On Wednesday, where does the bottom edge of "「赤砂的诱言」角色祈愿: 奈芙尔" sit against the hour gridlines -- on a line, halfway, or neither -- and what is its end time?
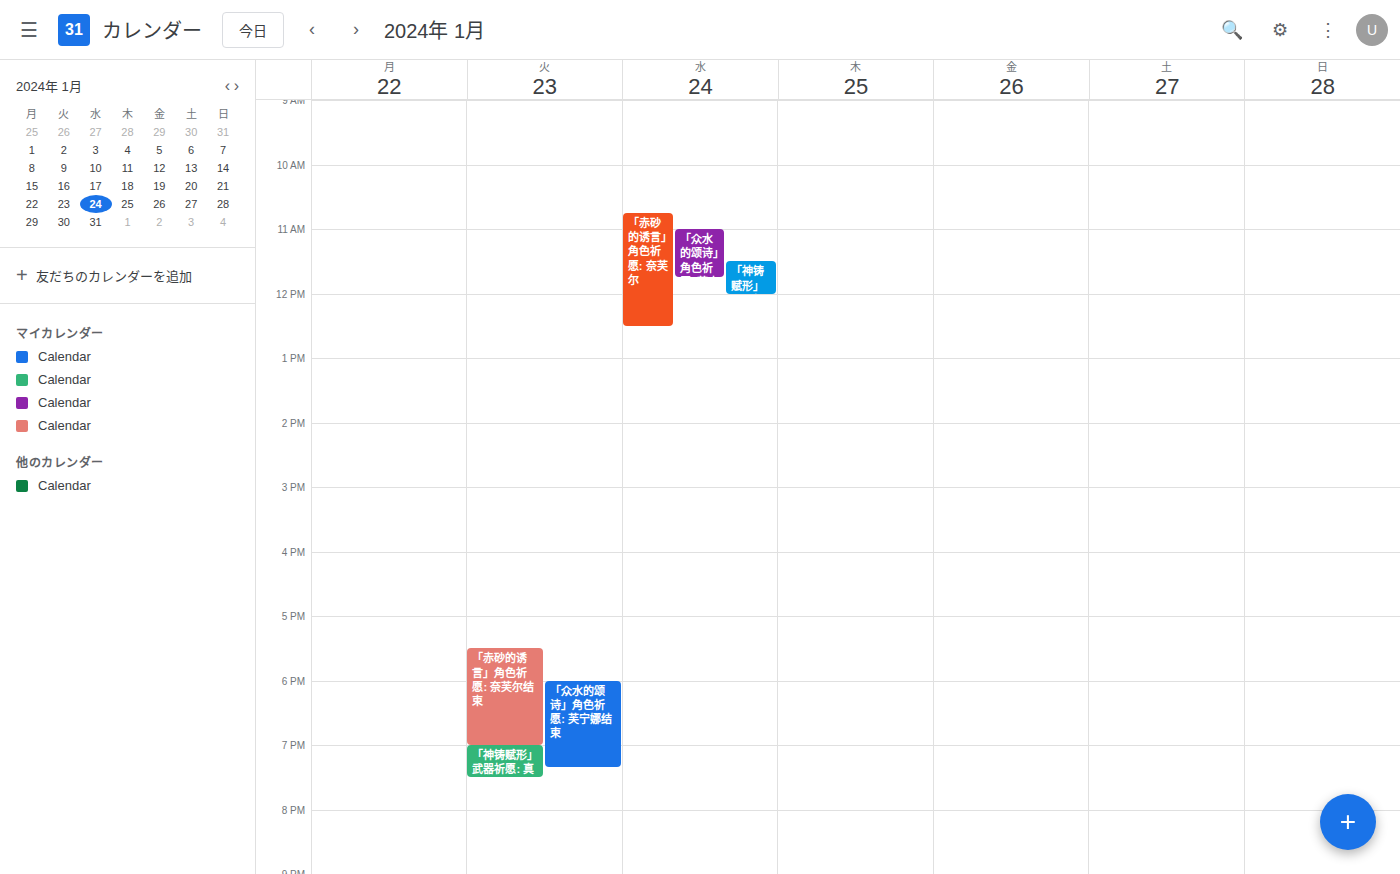
12:30 PM -- halfway between the 12 PM and 1 PM lines.